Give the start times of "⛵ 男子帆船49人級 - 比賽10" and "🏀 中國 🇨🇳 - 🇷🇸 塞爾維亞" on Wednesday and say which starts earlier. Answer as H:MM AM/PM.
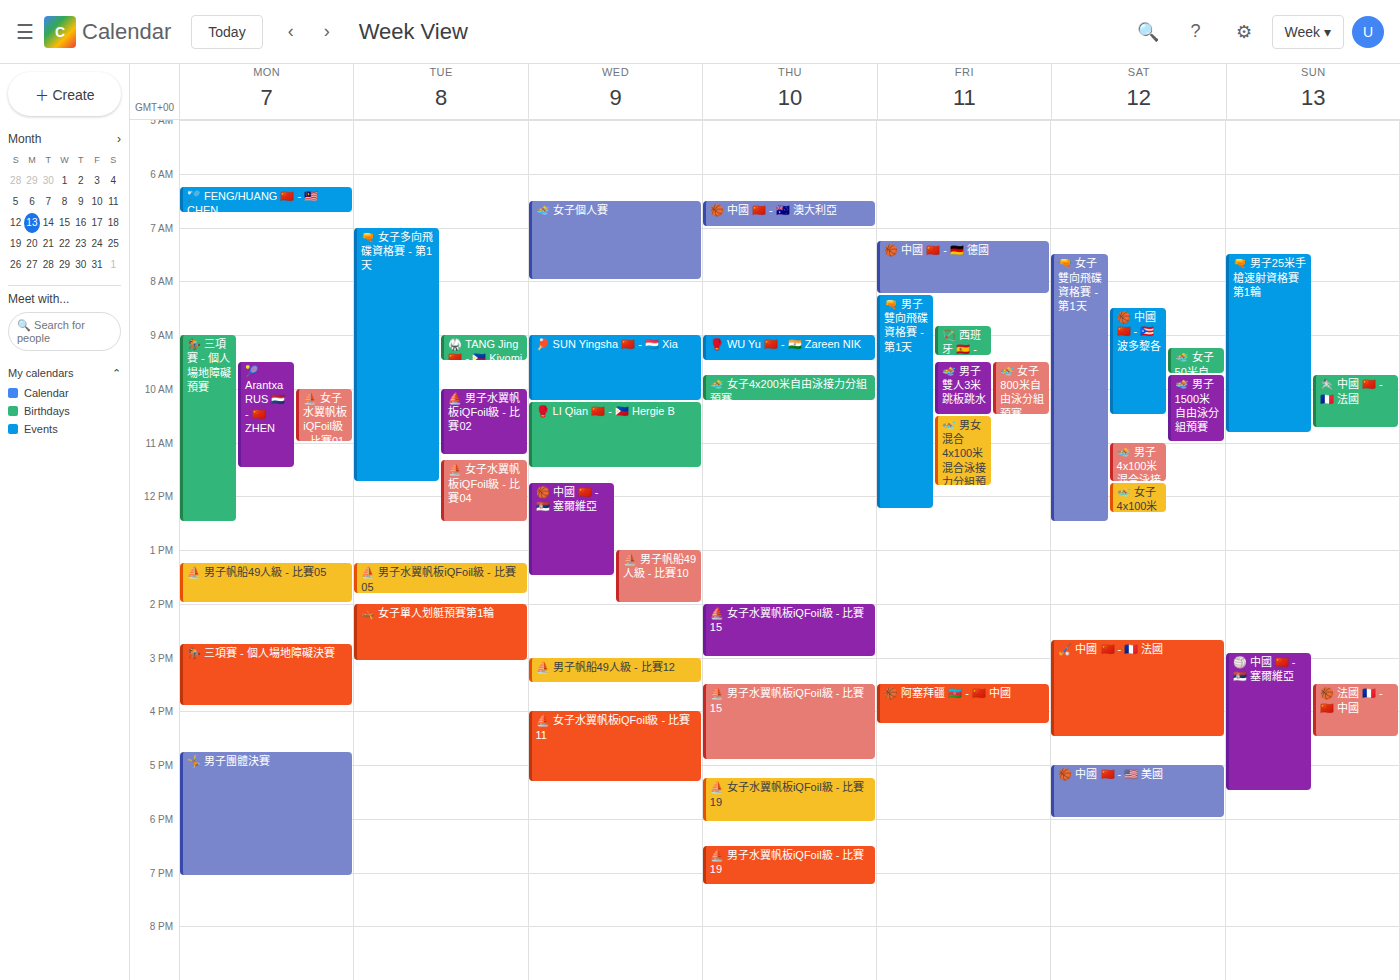
"🏀 中國 🇨🇳 - 🇷🇸 塞爾維亞" 11:45 AM; "⛵ 男子帆船49人級 - 比賽10" 1:00 PM.